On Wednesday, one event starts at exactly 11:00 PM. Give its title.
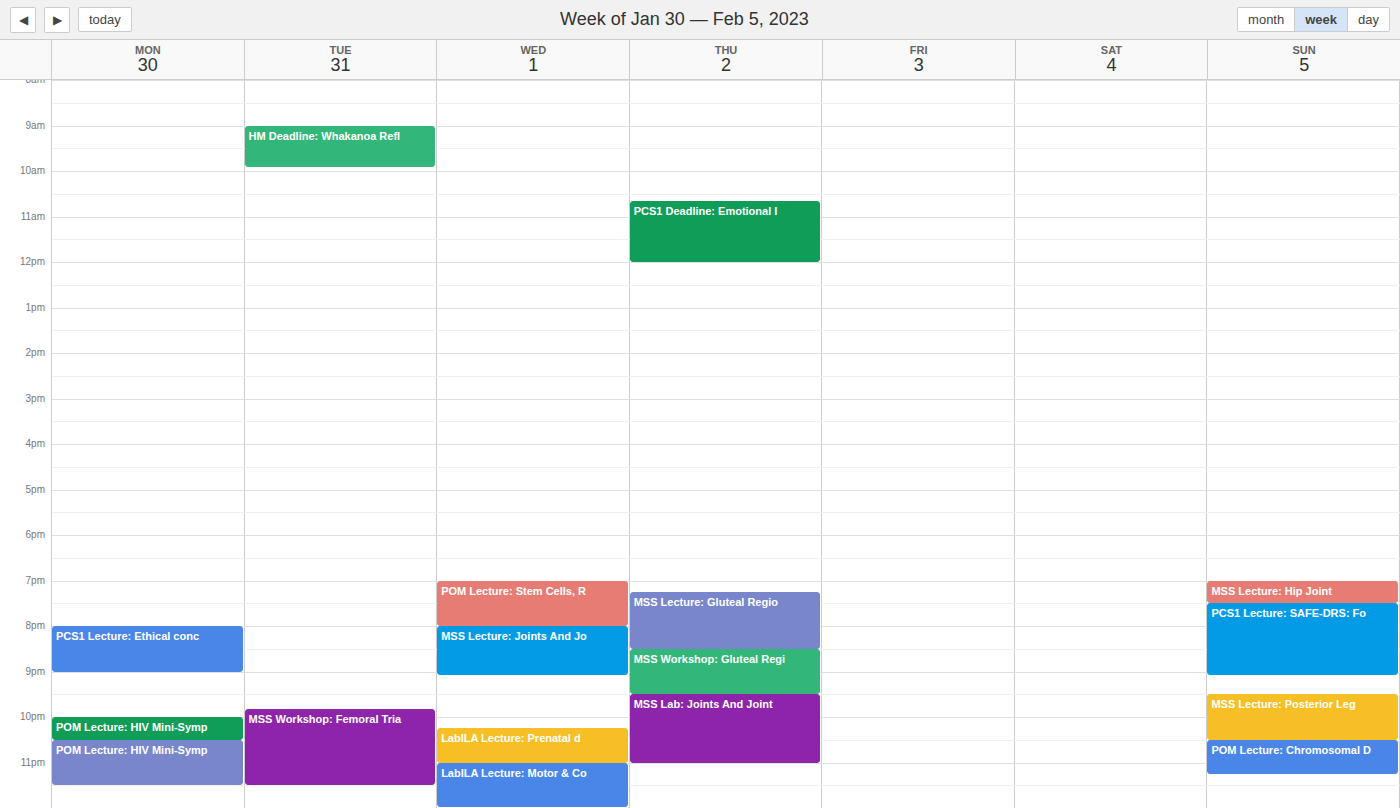
"LabILA Lecture: Motor & Co"